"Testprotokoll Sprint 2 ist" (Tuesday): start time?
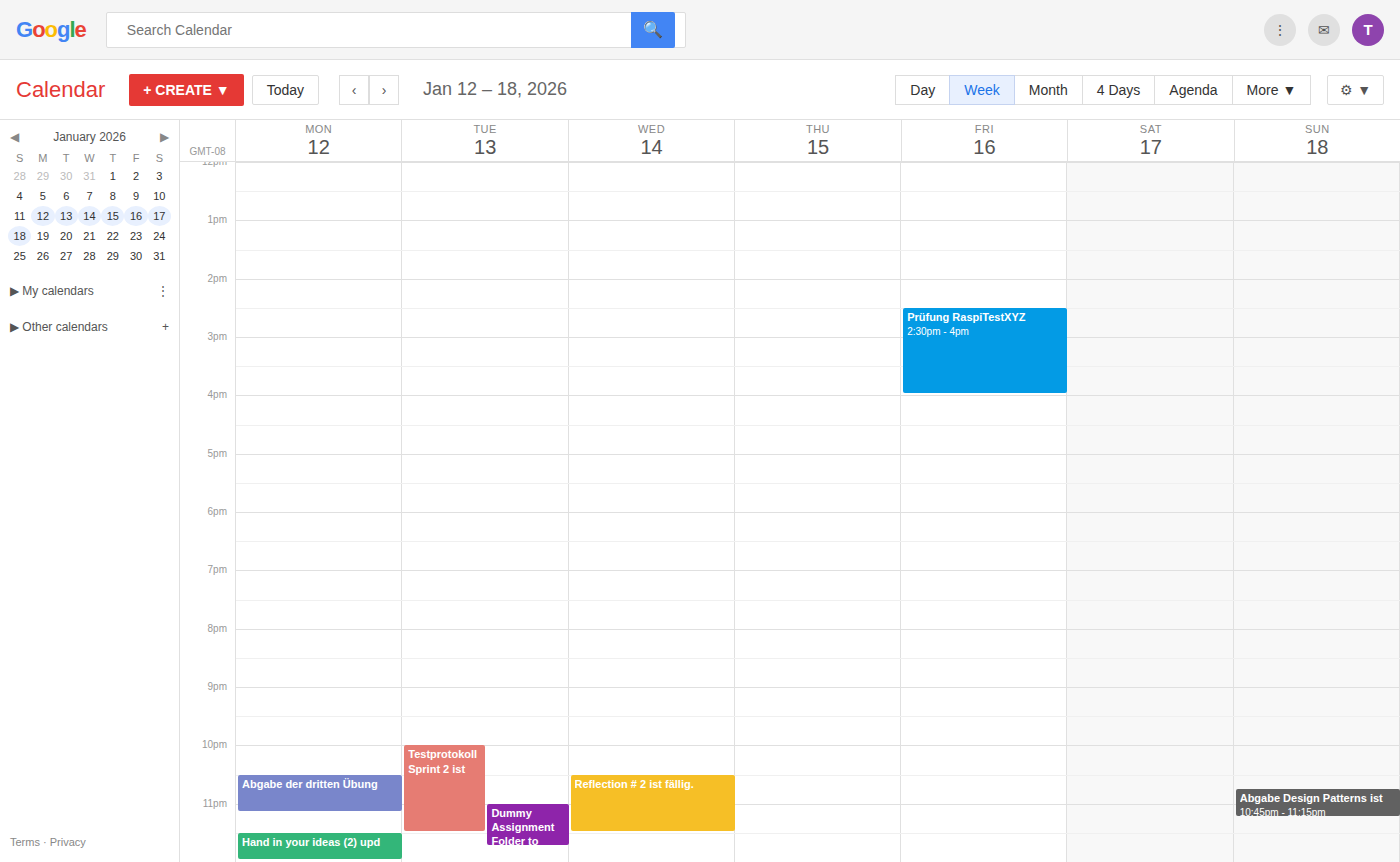
10:00 PM